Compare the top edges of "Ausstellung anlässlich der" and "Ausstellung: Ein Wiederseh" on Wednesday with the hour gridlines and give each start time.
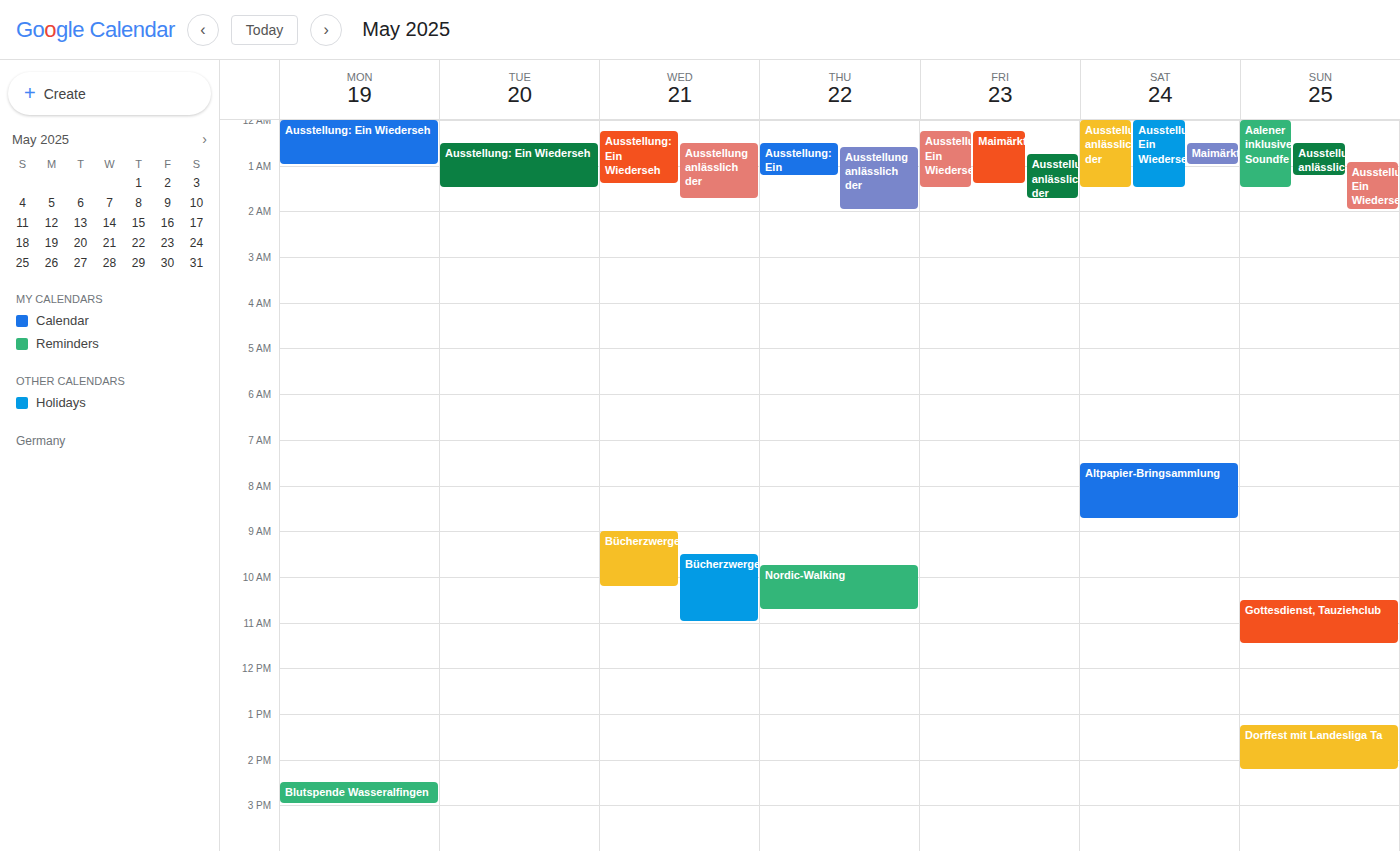
"Ausstellung anlässlich der": 12:30 AM, halfway between the 12 AM and 1 AM lines. "Ausstellung: Ein Wiederseh": 12:15 AM, neither: a quarter of the way from the 12 AM line to the 1 AM line.